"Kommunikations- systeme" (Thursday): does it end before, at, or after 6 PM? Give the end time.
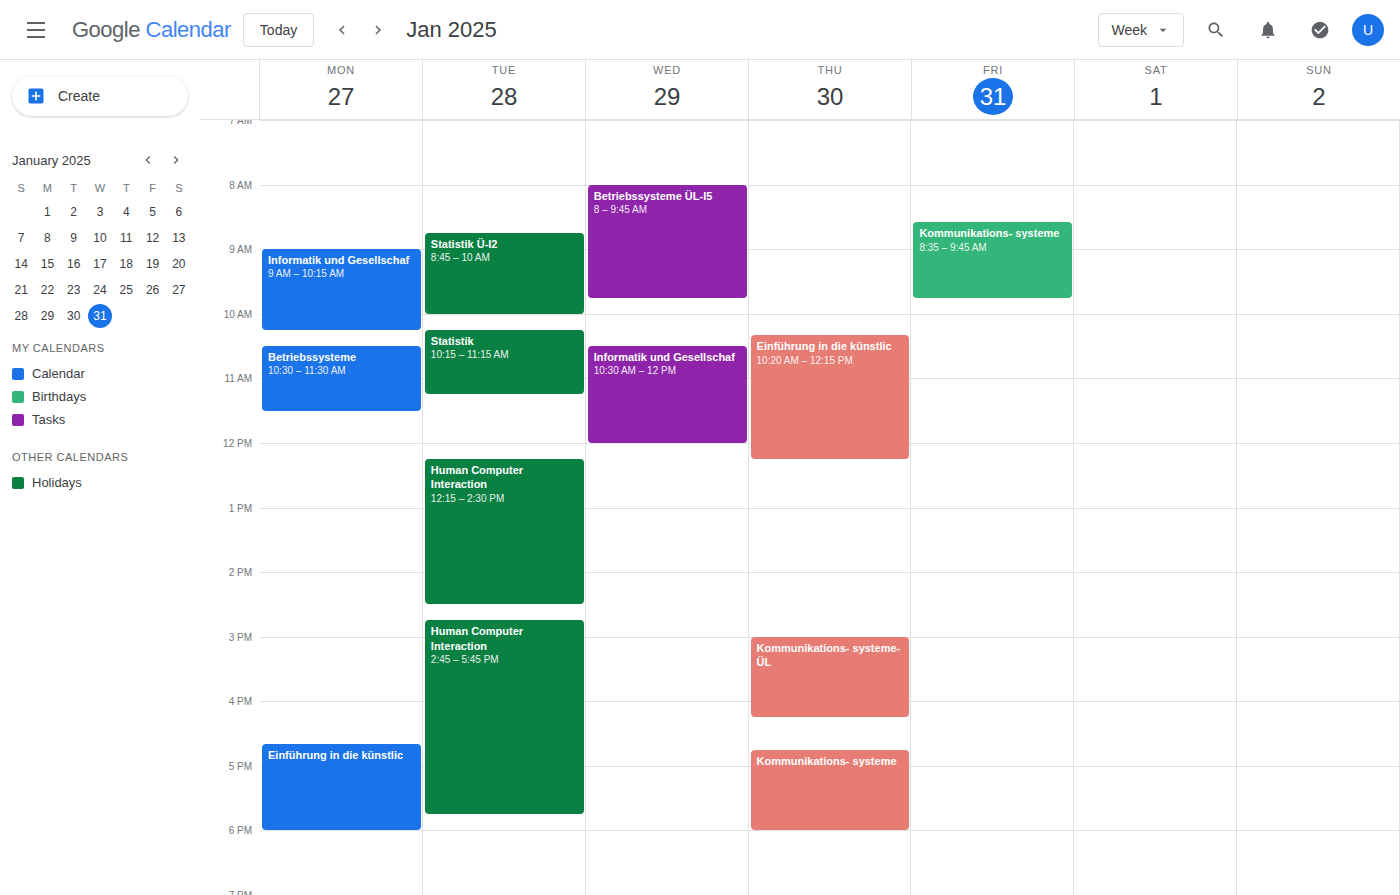
6:00 PM -- exactly at 6 PM, on the 6 PM line.